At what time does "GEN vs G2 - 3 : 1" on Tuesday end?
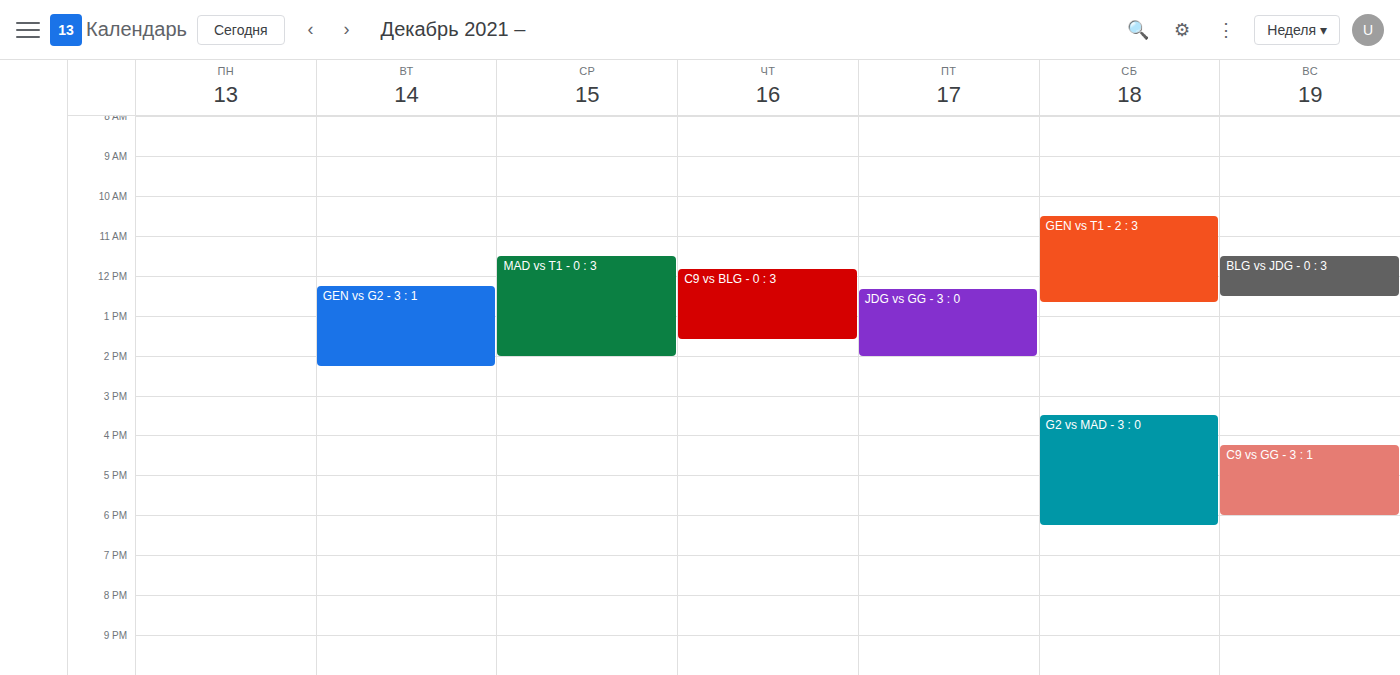
2:15 PM